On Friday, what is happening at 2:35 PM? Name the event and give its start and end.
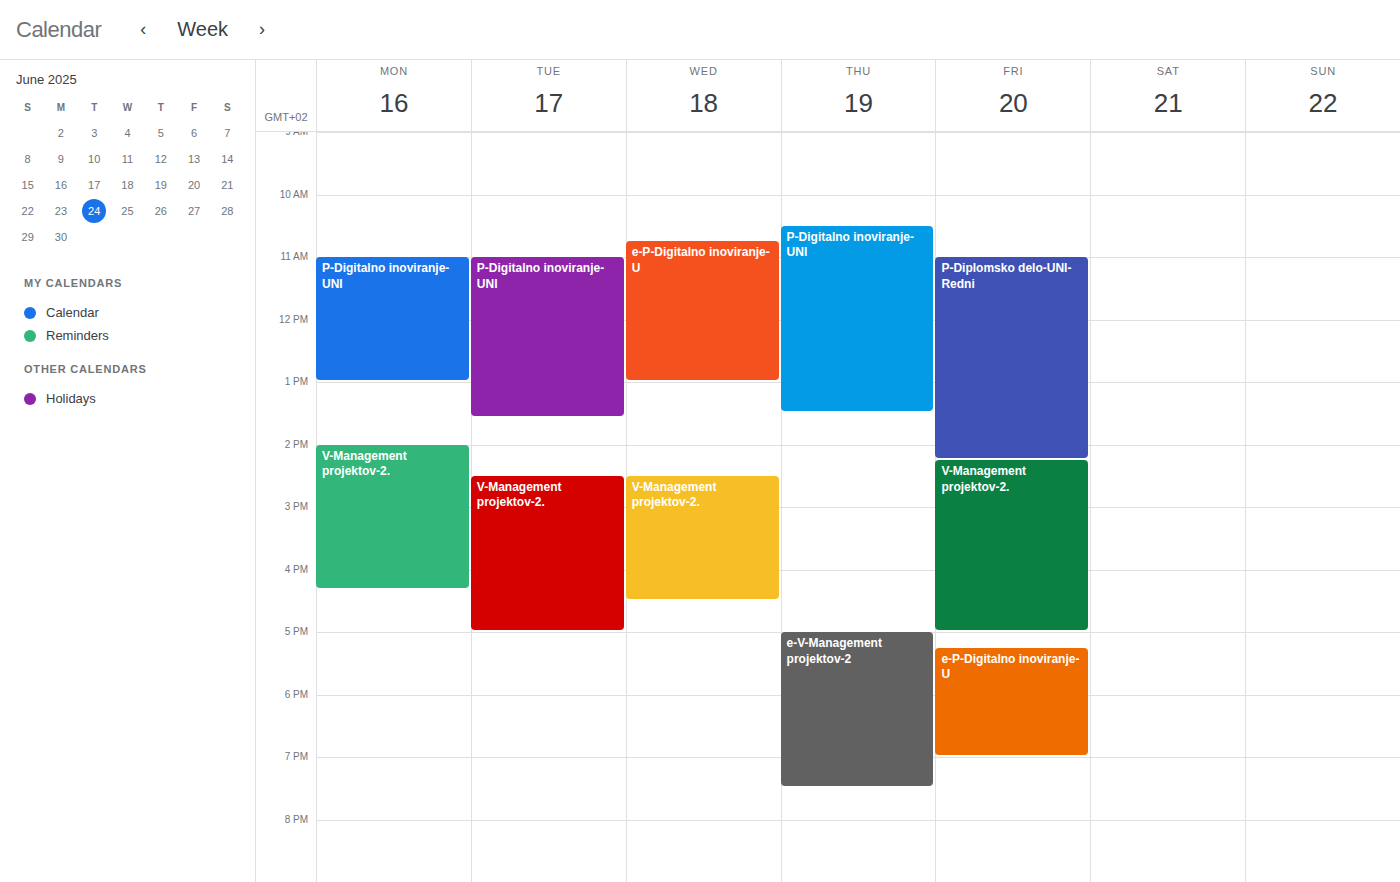
"V-Management projektov-2.", 2:15 PM to 5:00 PM